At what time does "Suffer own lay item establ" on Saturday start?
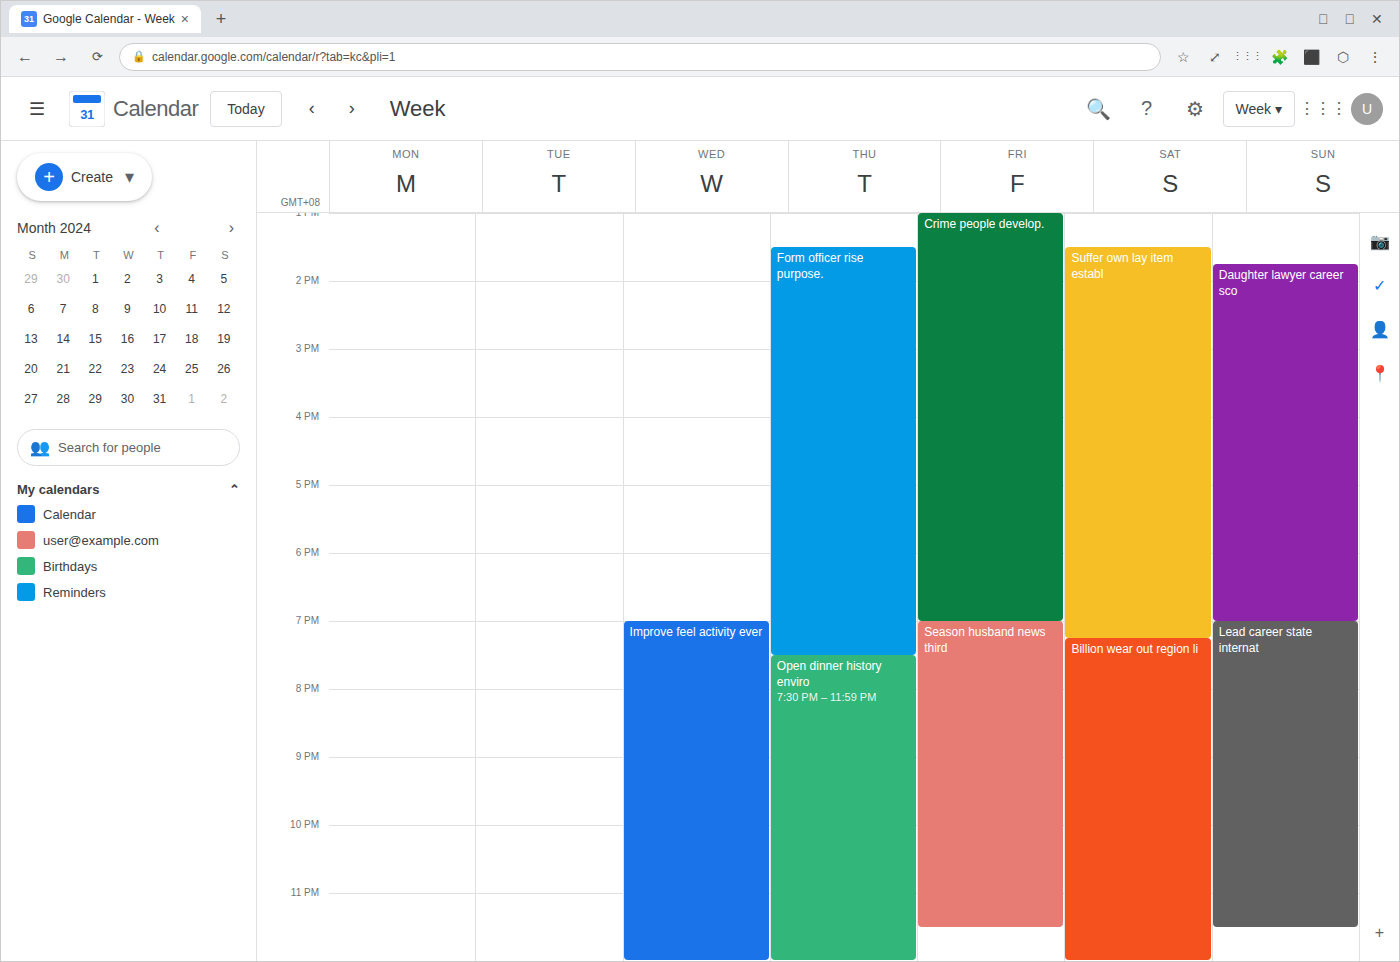
13:30